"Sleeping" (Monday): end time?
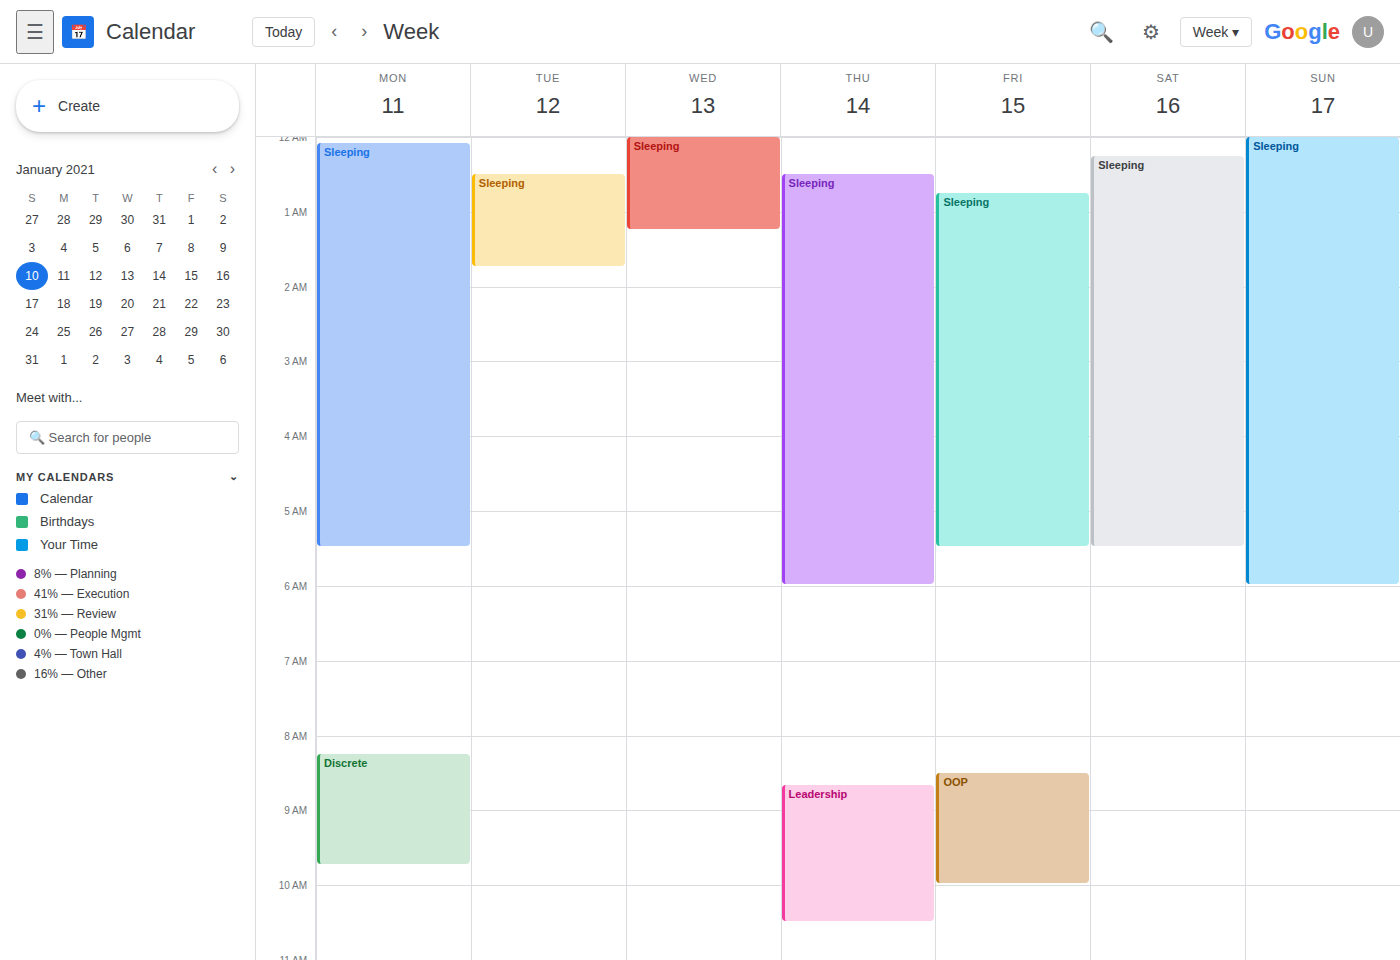
5:30 AM